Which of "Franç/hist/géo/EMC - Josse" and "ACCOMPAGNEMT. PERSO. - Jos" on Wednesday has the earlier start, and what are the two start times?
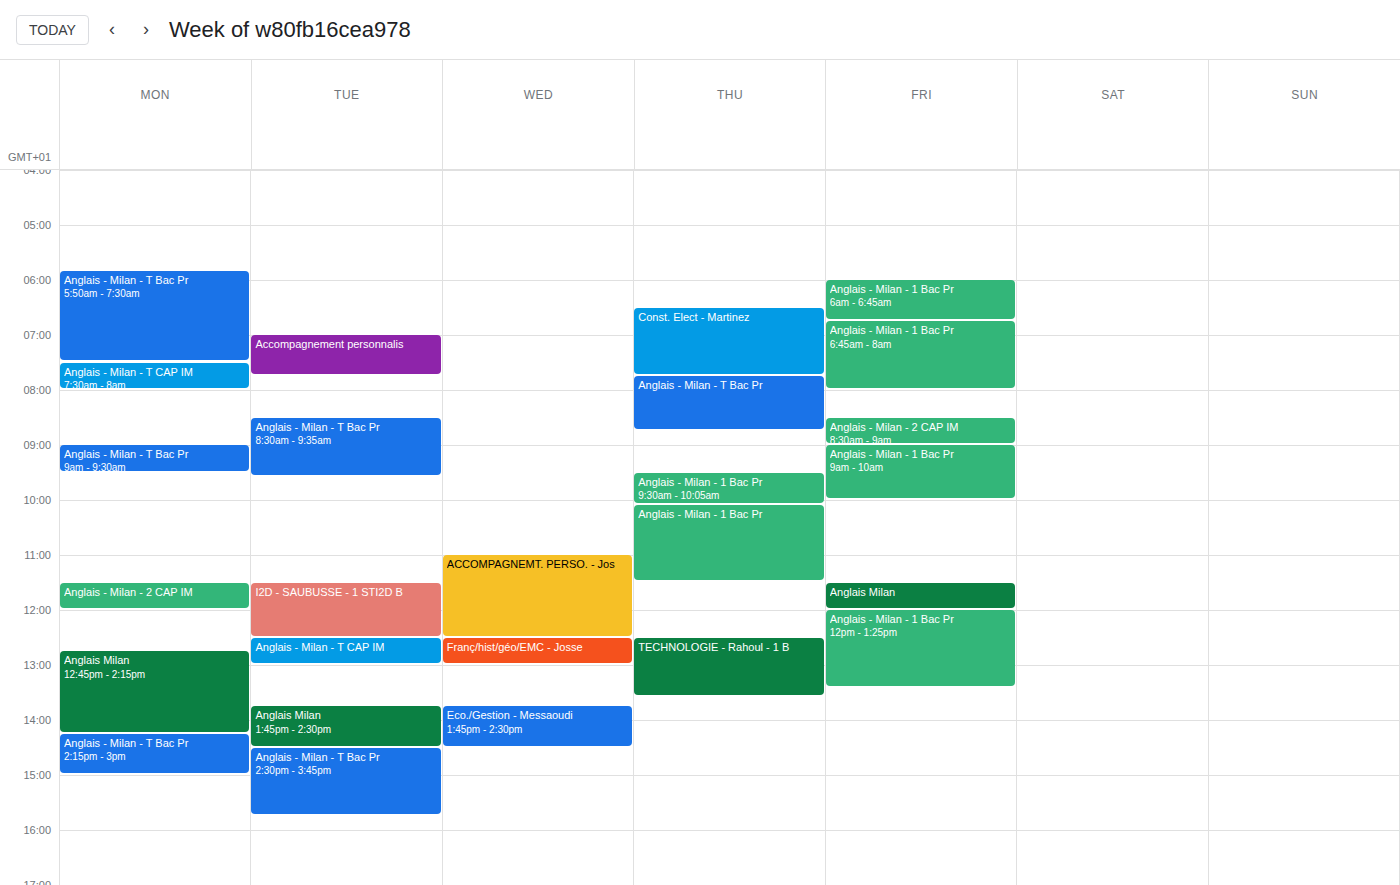
"ACCOMPAGNEMT. PERSO. - Jos" 11:00 AM; "Franç/hist/géo/EMC - Josse" 12:30 PM.